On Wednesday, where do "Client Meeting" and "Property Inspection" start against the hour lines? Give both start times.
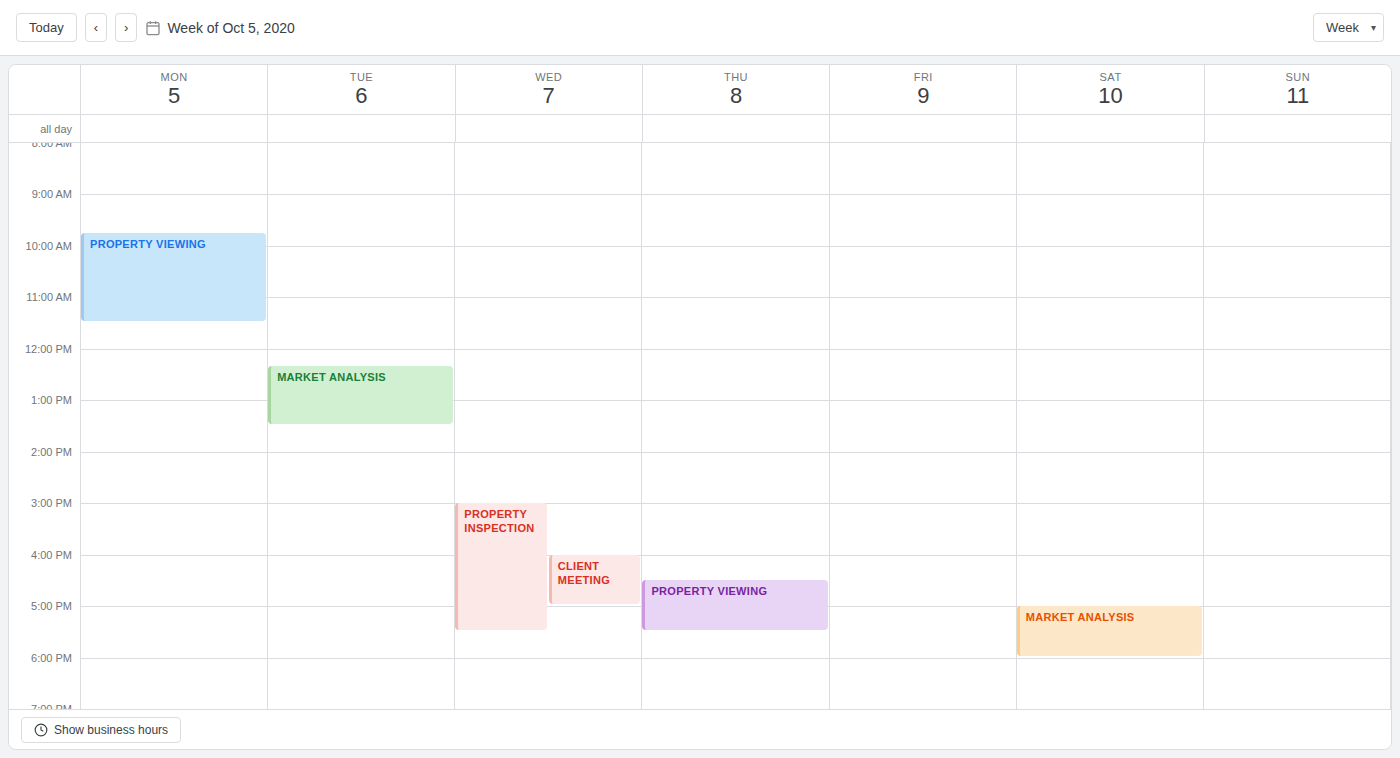
"Client Meeting": 4:00 PM, exactly on the 4 PM line. "Property Inspection": 3:00 PM, exactly on the 3 PM line.